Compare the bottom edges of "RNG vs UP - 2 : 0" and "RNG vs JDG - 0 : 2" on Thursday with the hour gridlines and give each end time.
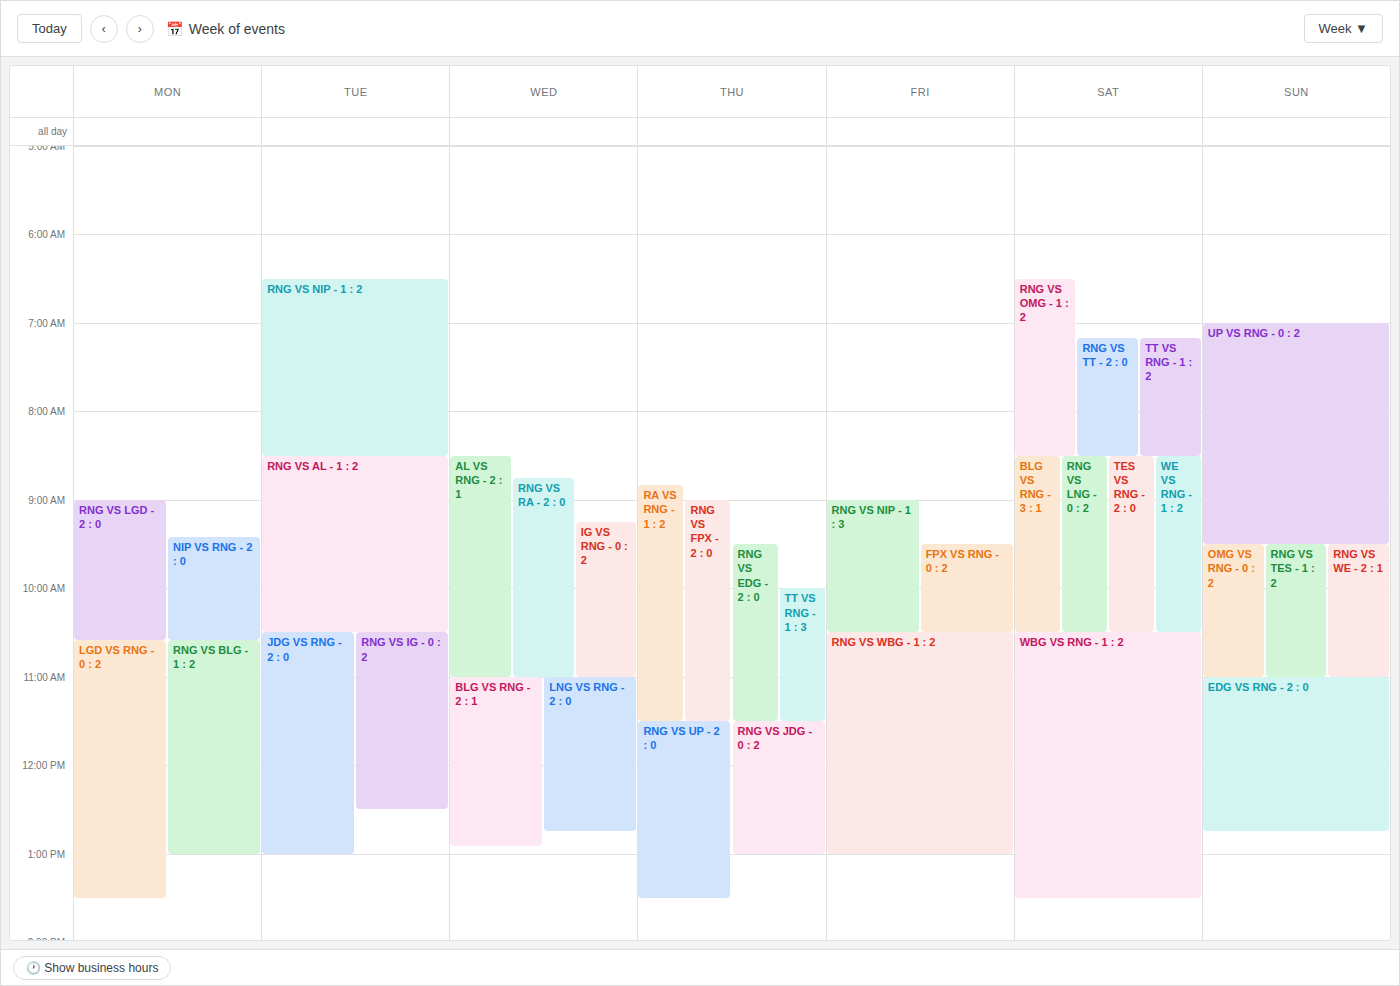
"RNG vs UP - 2 : 0": 1:30 PM, halfway between the 1 PM and 2 PM lines. "RNG vs JDG - 0 : 2": 1:00 PM, exactly on the 1 PM line.